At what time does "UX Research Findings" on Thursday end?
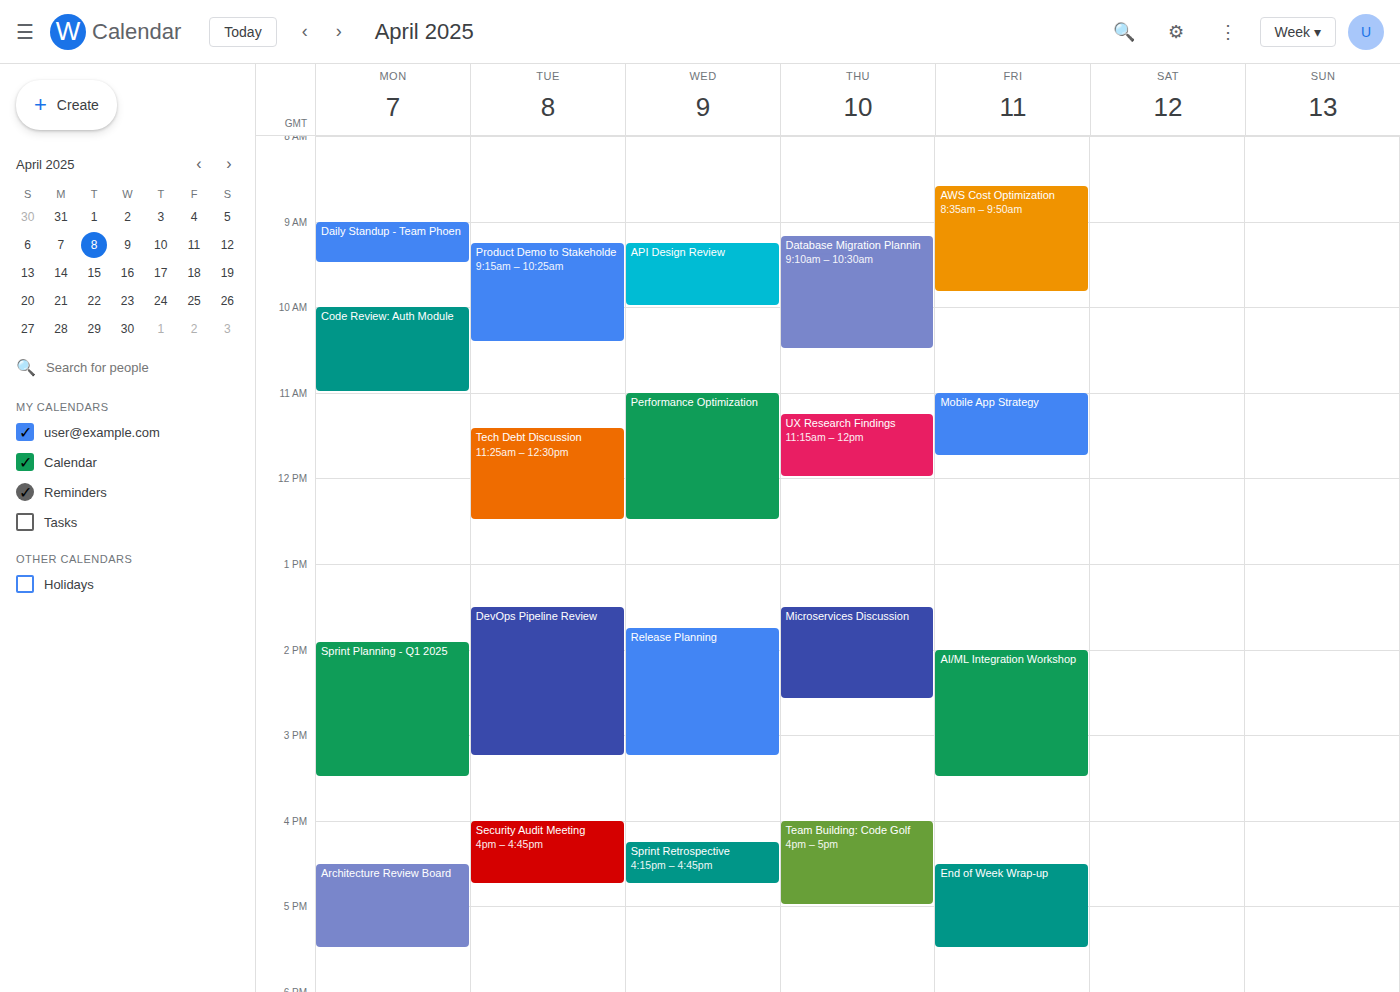
12:00 PM